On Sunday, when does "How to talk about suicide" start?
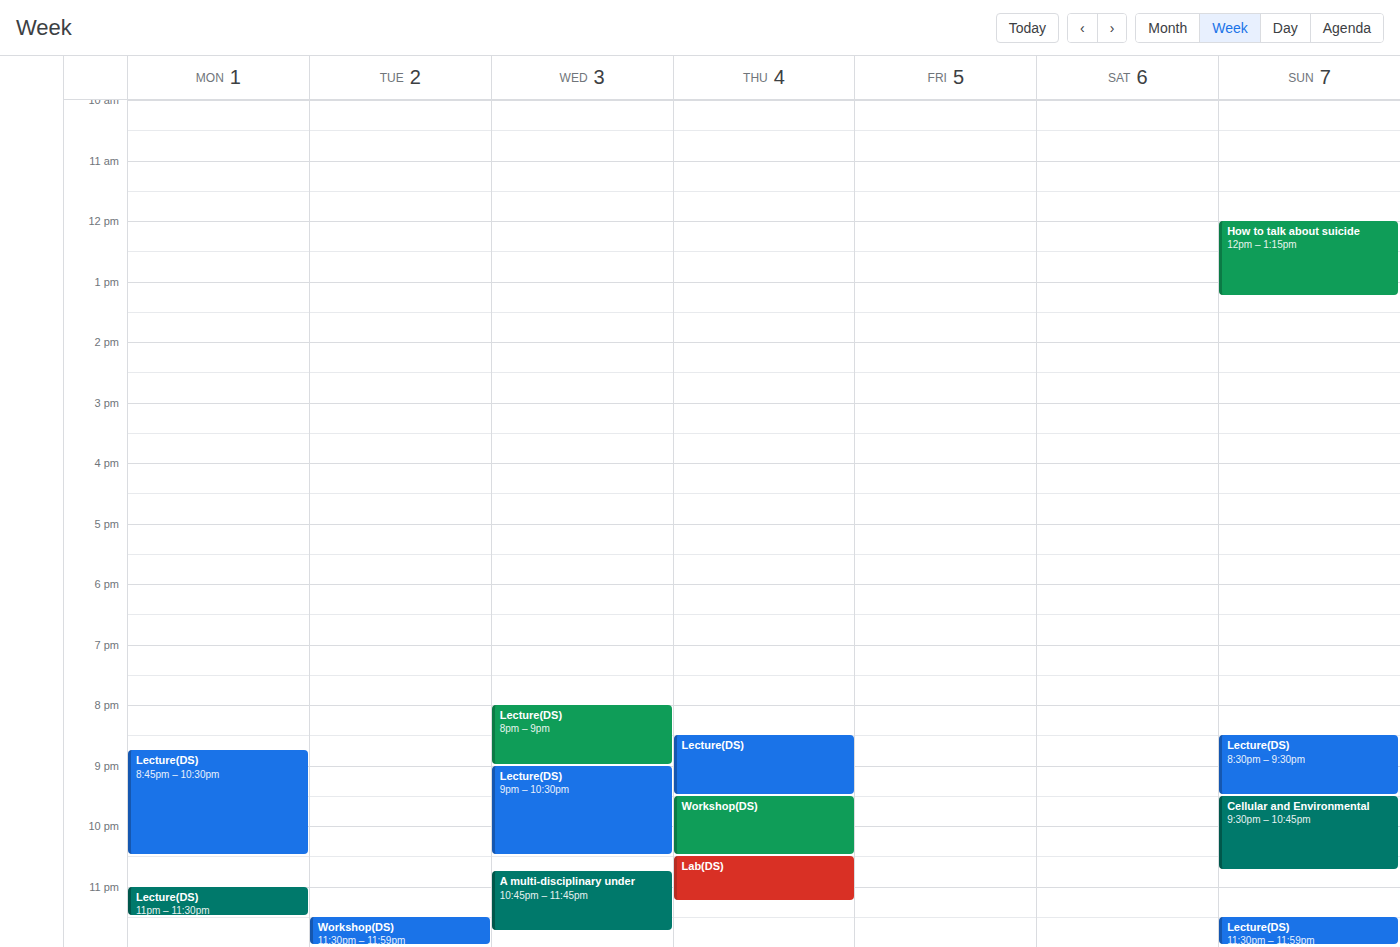
12:00 PM